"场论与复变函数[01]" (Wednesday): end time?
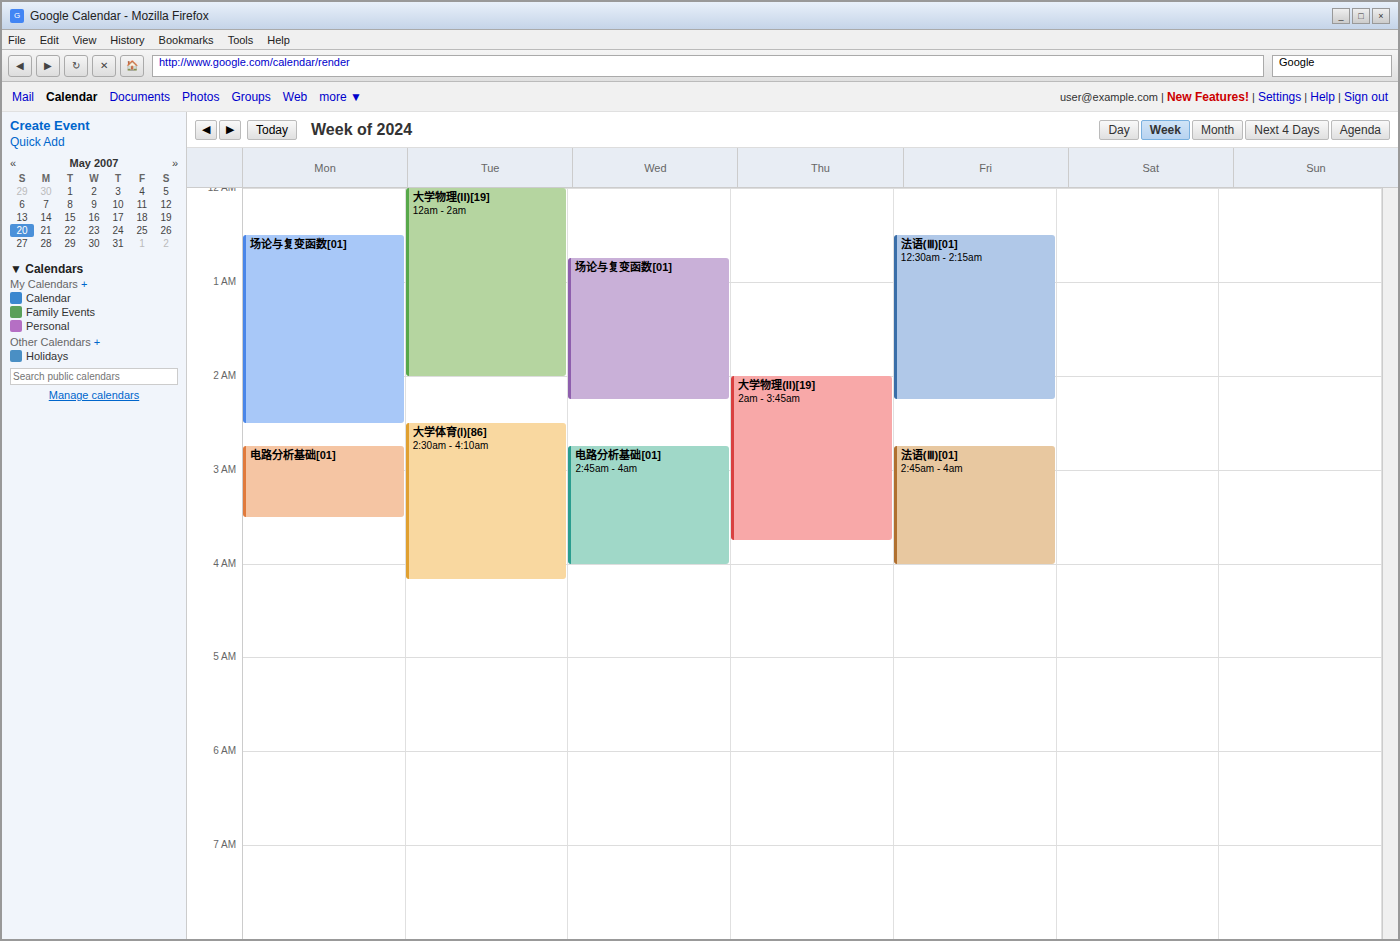
2:15 AM